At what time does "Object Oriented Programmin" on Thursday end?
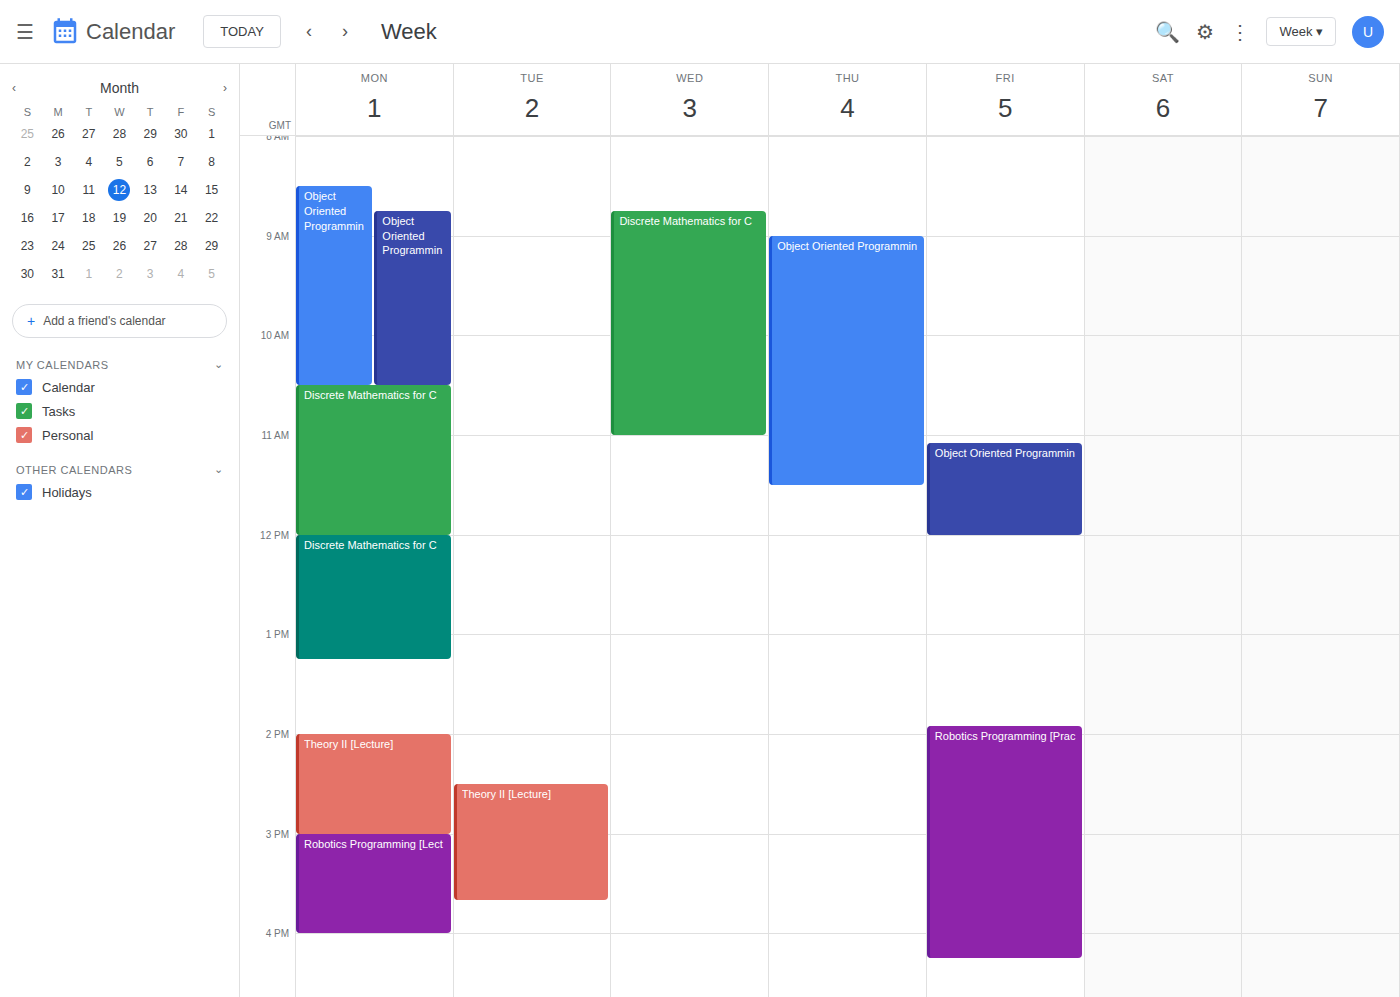
11:30